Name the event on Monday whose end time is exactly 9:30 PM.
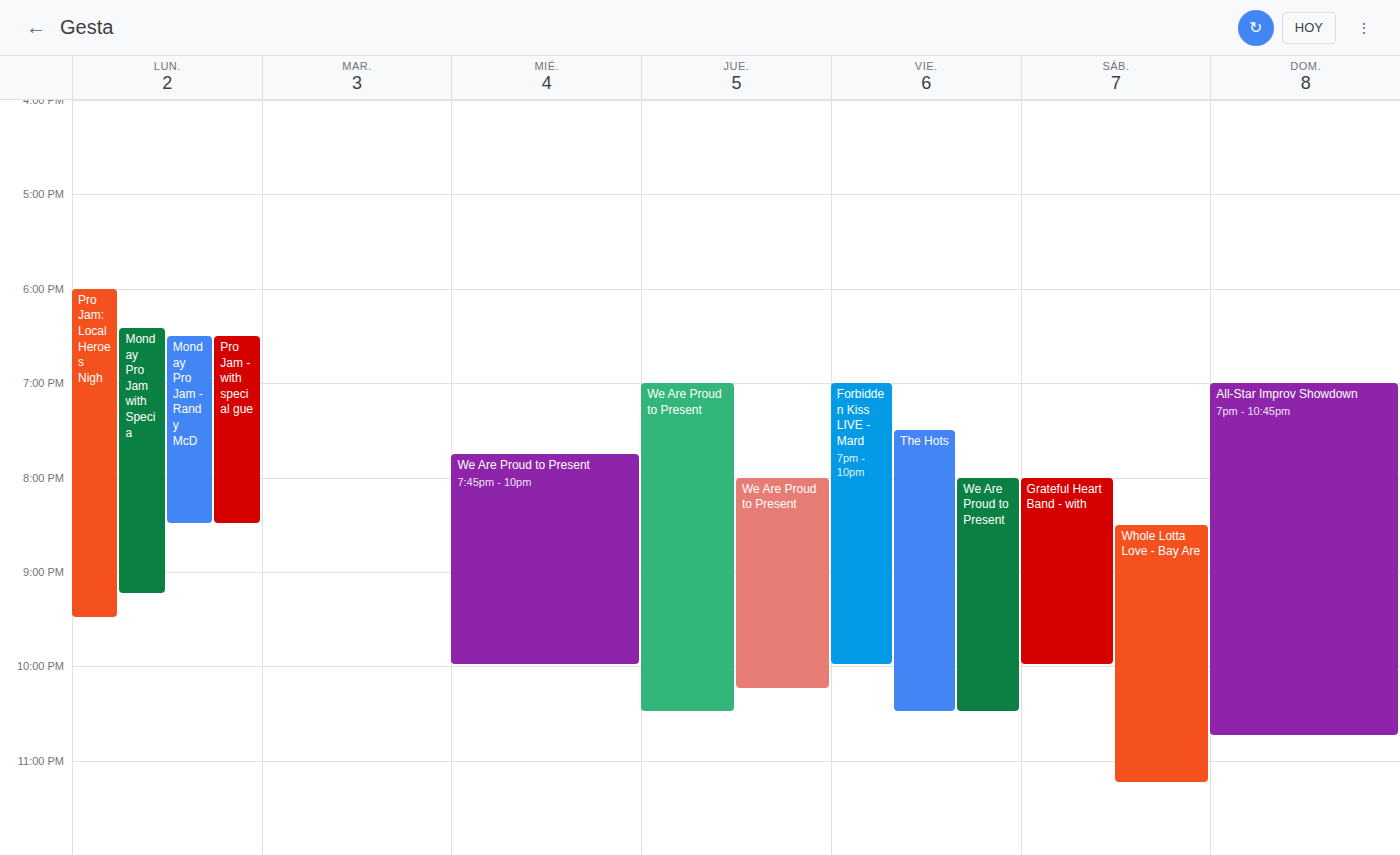
"Pro Jam: Local Heroes Nigh"